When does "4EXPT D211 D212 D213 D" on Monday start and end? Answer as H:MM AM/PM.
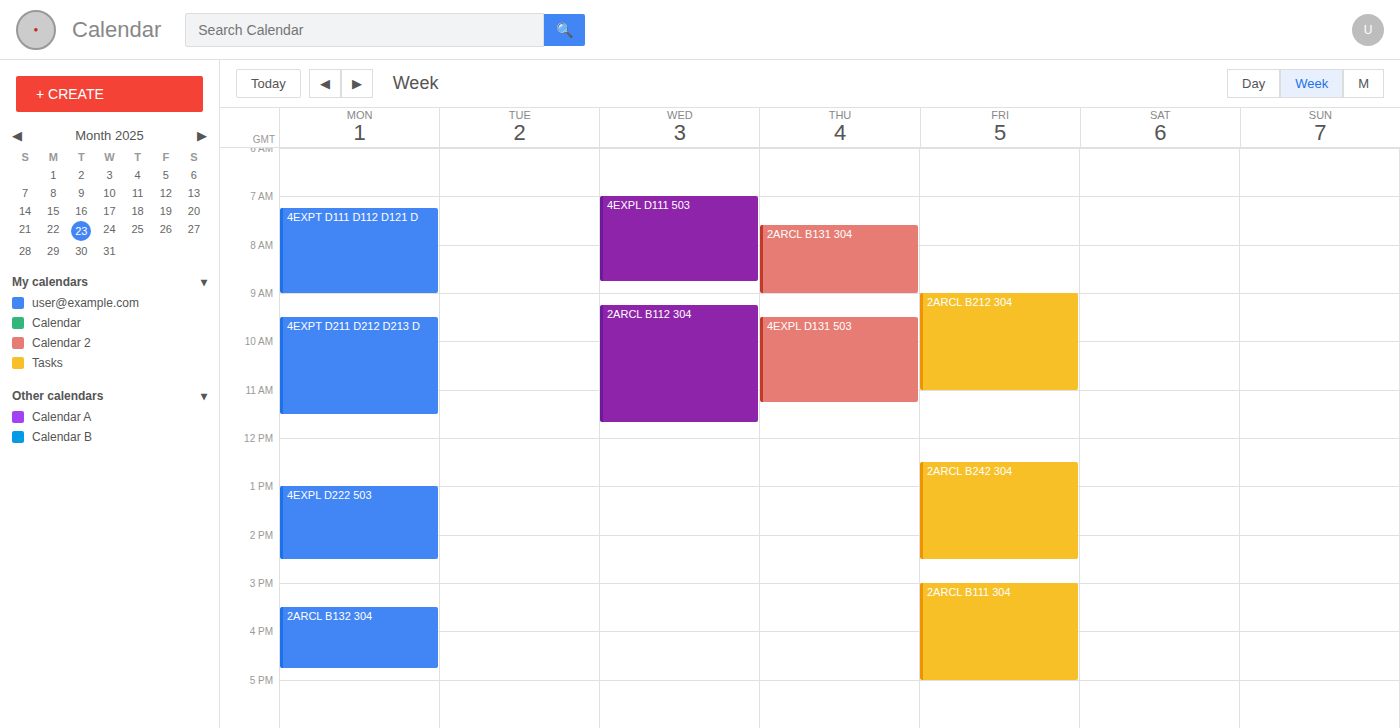
9:30 AM to 11:30 AM